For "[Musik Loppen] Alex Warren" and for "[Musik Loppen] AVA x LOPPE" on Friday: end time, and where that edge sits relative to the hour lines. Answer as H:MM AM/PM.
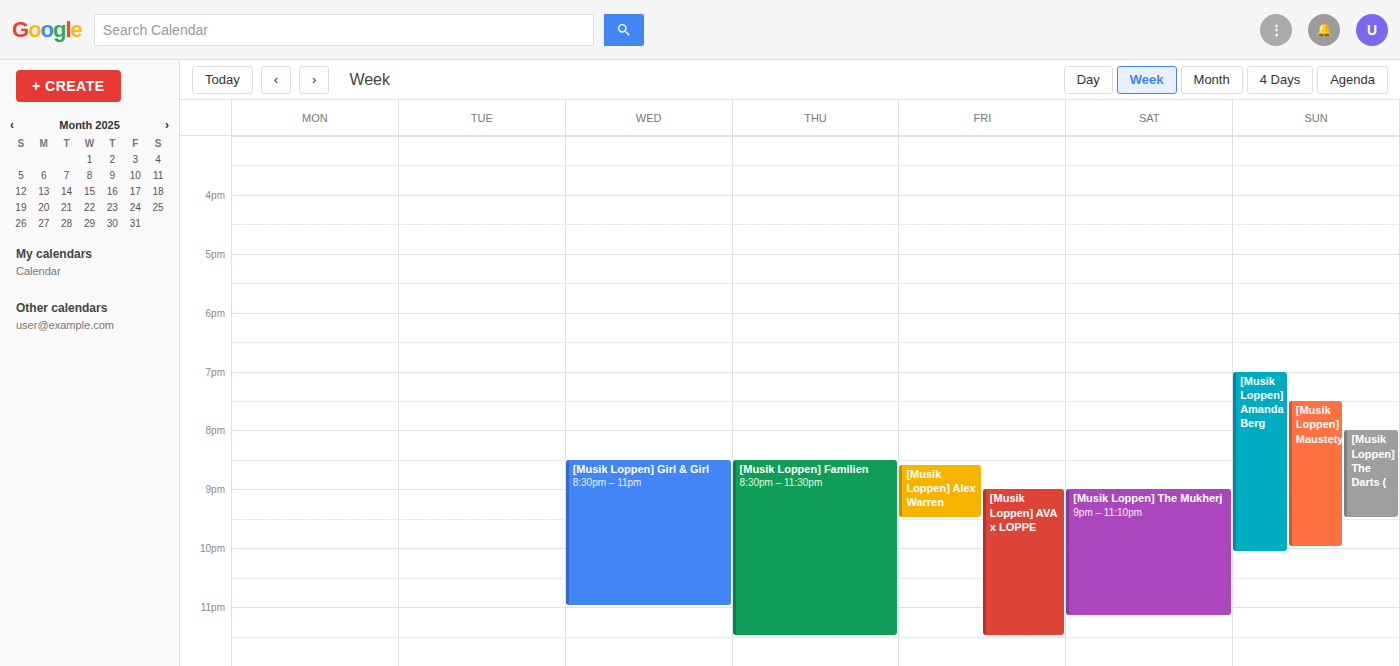
"[Musik Loppen] Alex Warren": 9:30 PM, halfway between the 9 PM and 10 PM lines. "[Musik Loppen] AVA x LOPPE": 11:30 PM, halfway between the 11 PM and 12 AM lines.